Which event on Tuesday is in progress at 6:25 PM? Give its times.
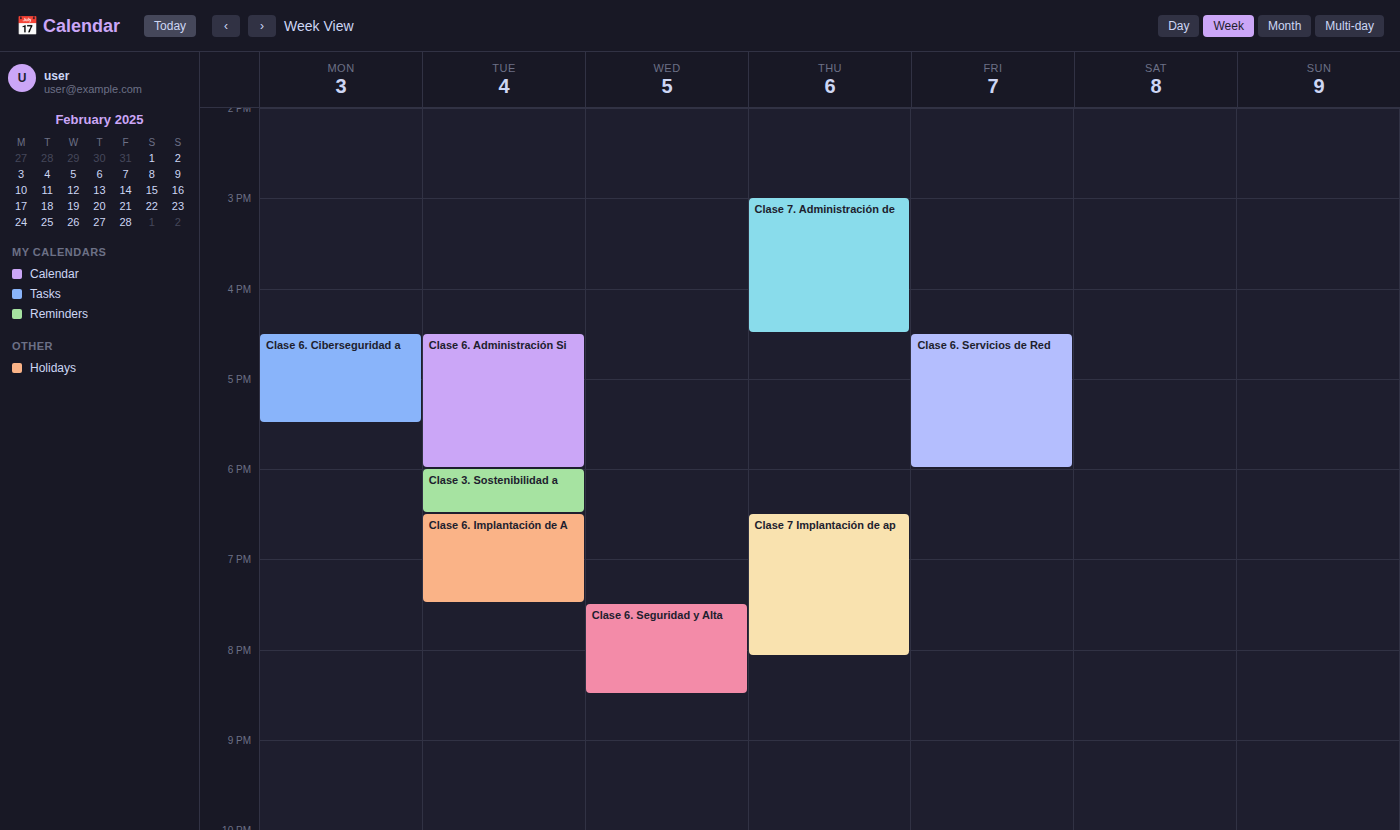
"Clase 3. Sostenibilidad a", 6:00 PM to 6:30 PM